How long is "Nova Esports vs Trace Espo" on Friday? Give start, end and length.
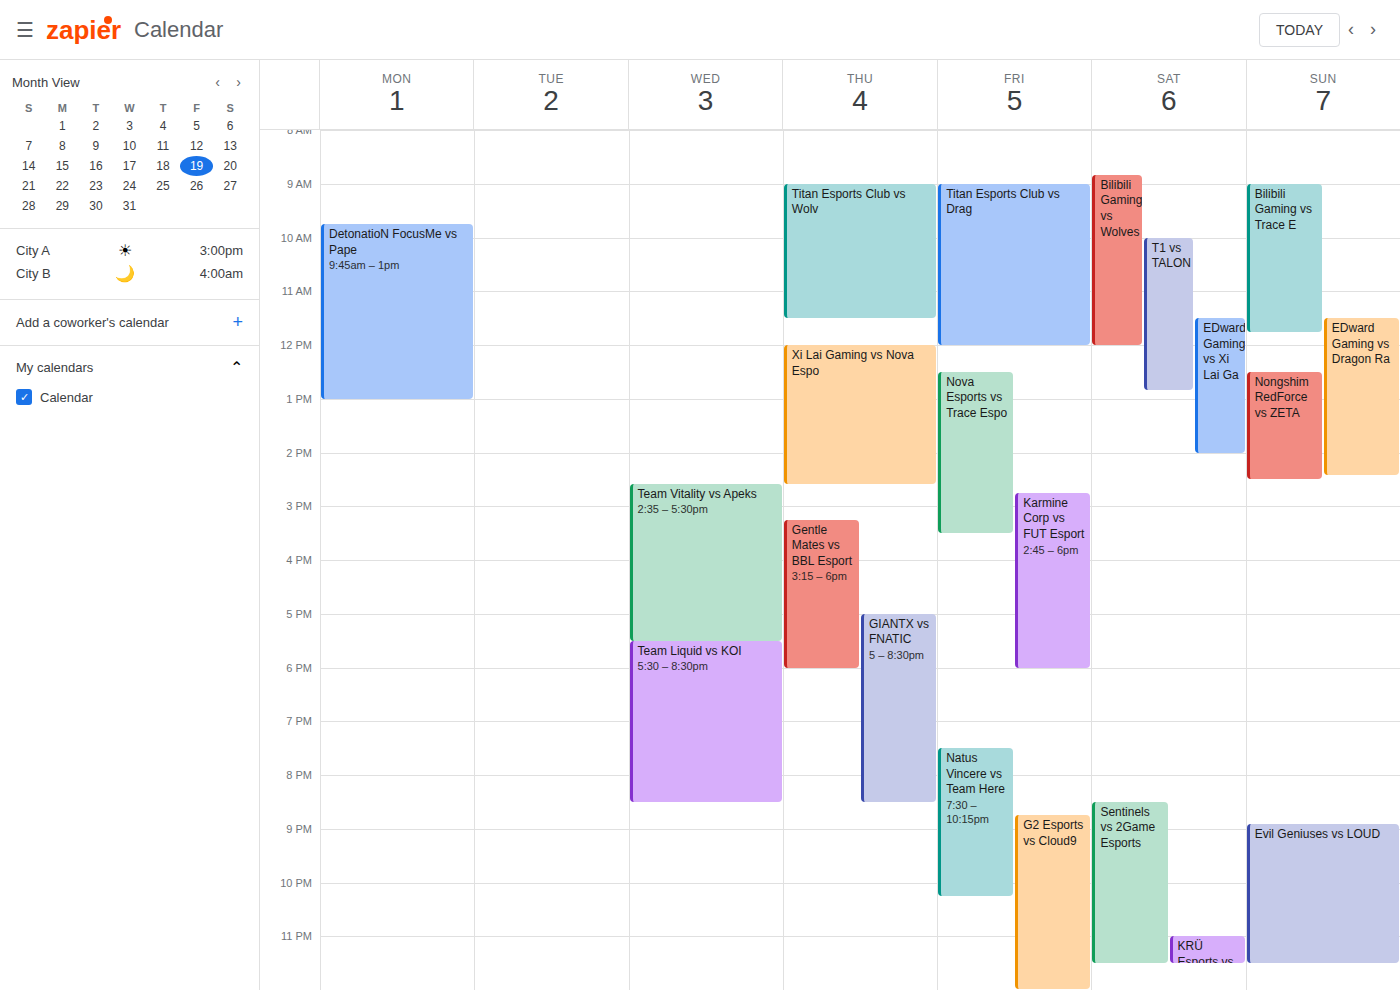
12:30 PM to 3:30 PM, 3 hours